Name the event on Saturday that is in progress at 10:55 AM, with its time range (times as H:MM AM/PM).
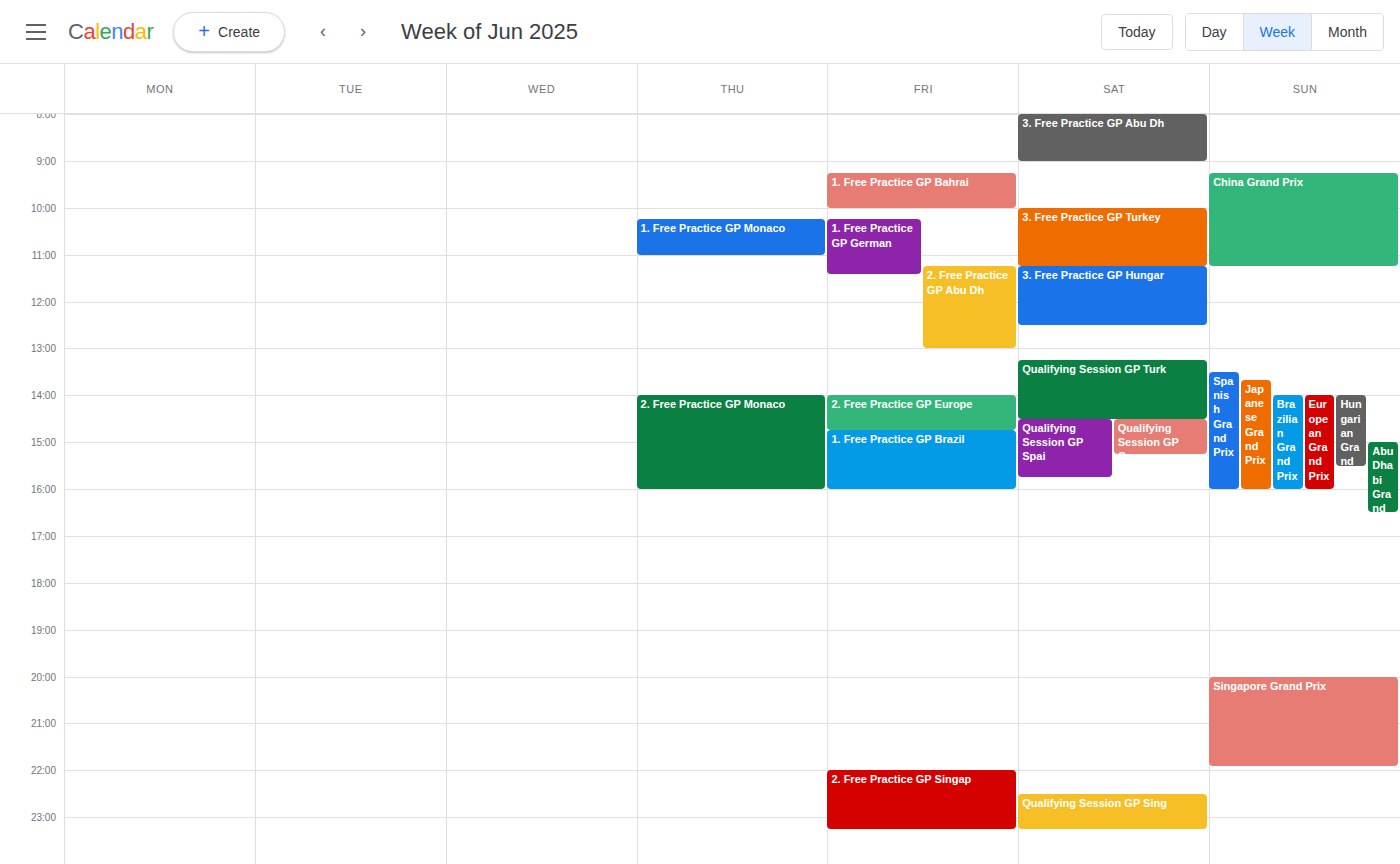
"3. Free Practice GP Turkey", 10:00 AM to 11:15 AM